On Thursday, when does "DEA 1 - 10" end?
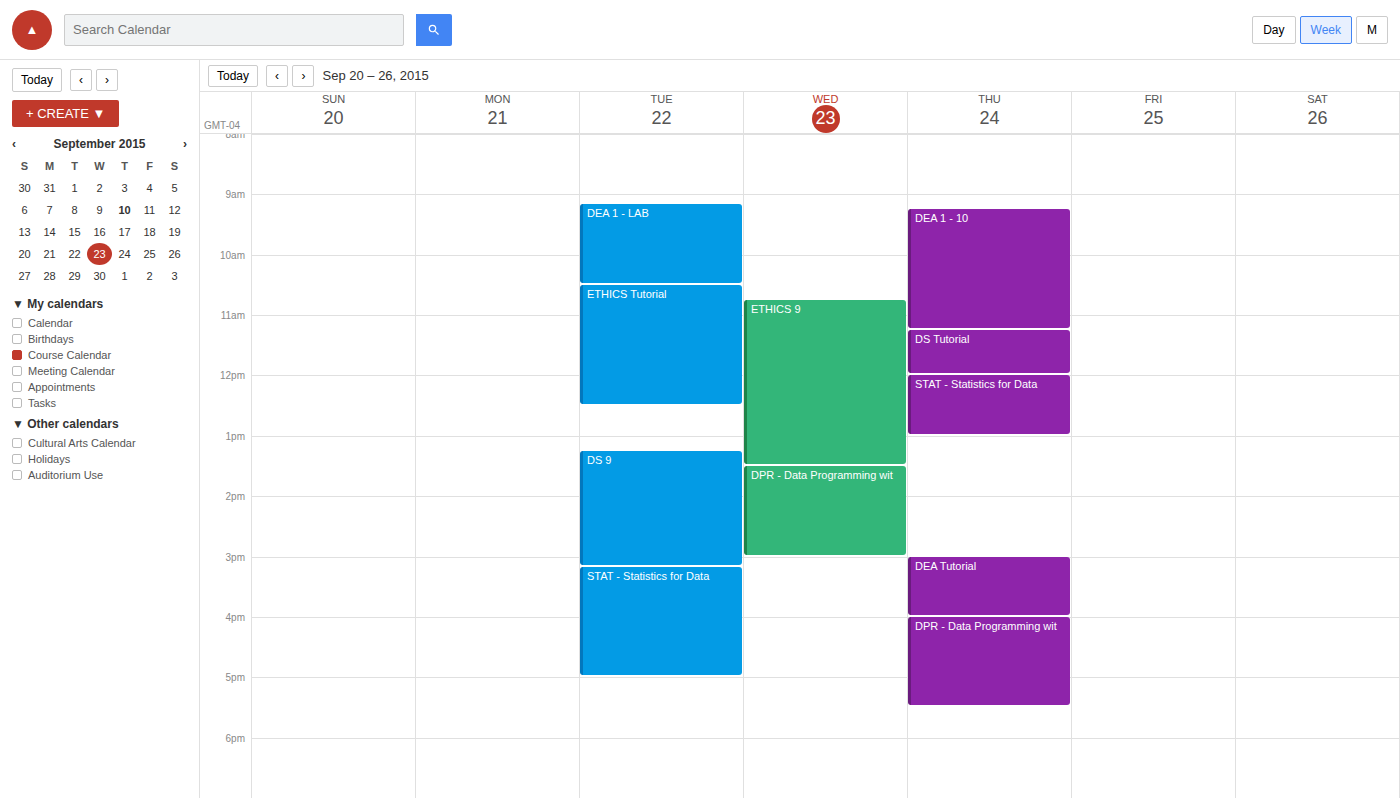
11:15 AM